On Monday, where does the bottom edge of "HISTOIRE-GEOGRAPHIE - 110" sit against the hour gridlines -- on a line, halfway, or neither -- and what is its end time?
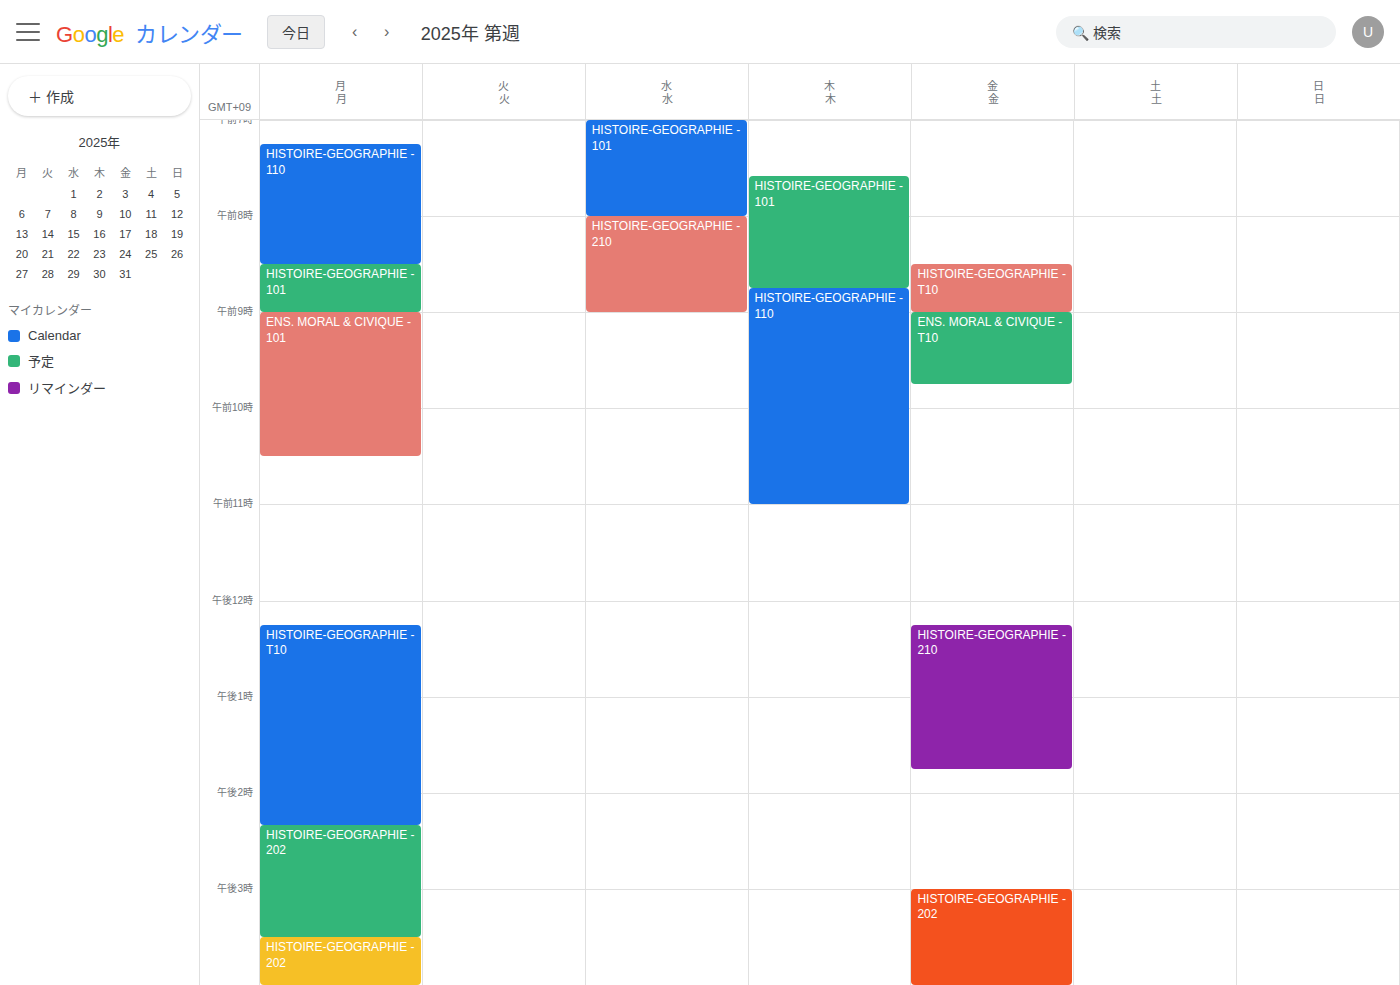
8:30 AM -- halfway between the 8 AM and 9 AM lines.